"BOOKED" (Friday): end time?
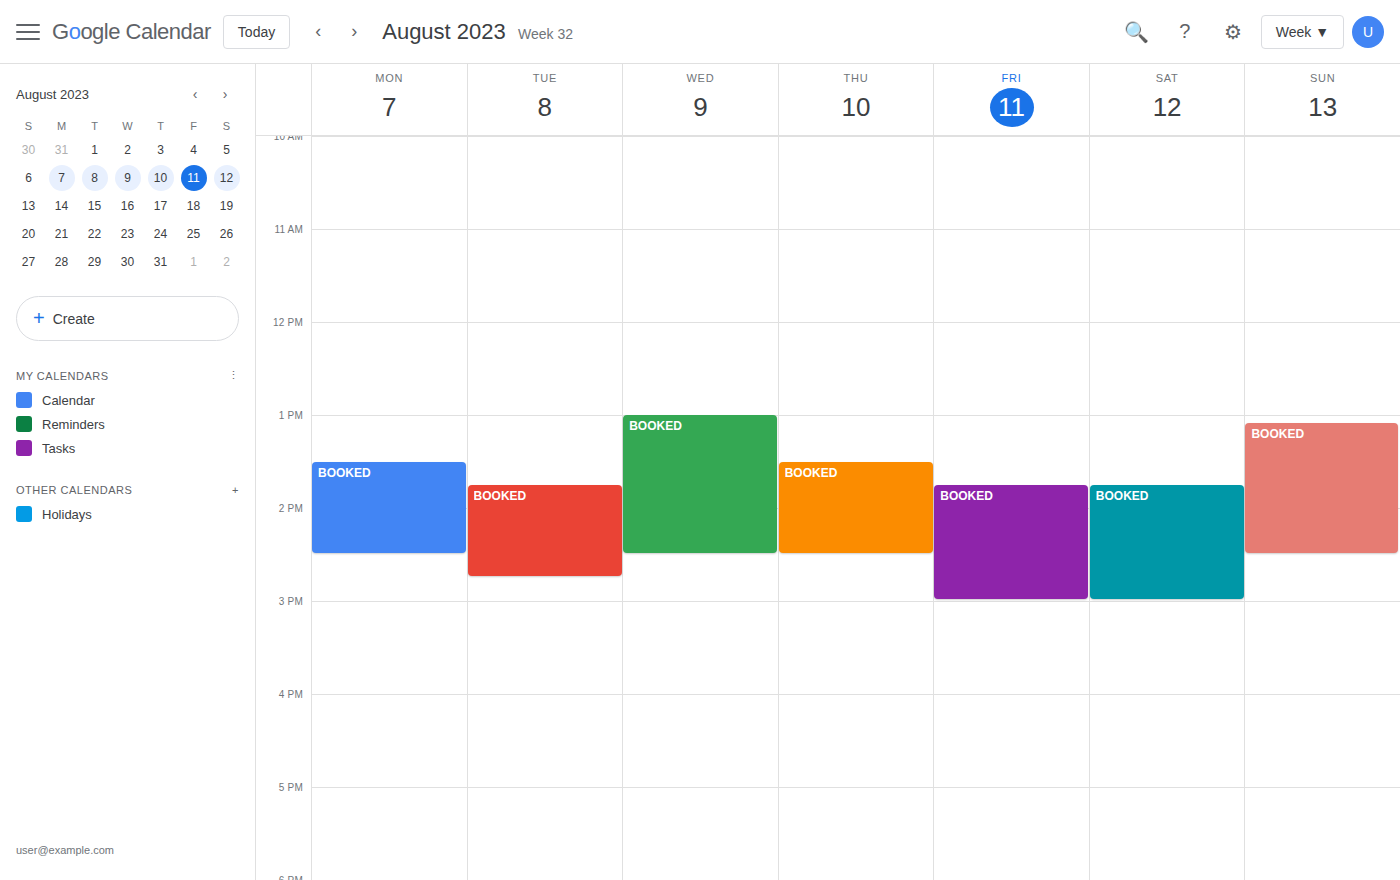
3:00 PM